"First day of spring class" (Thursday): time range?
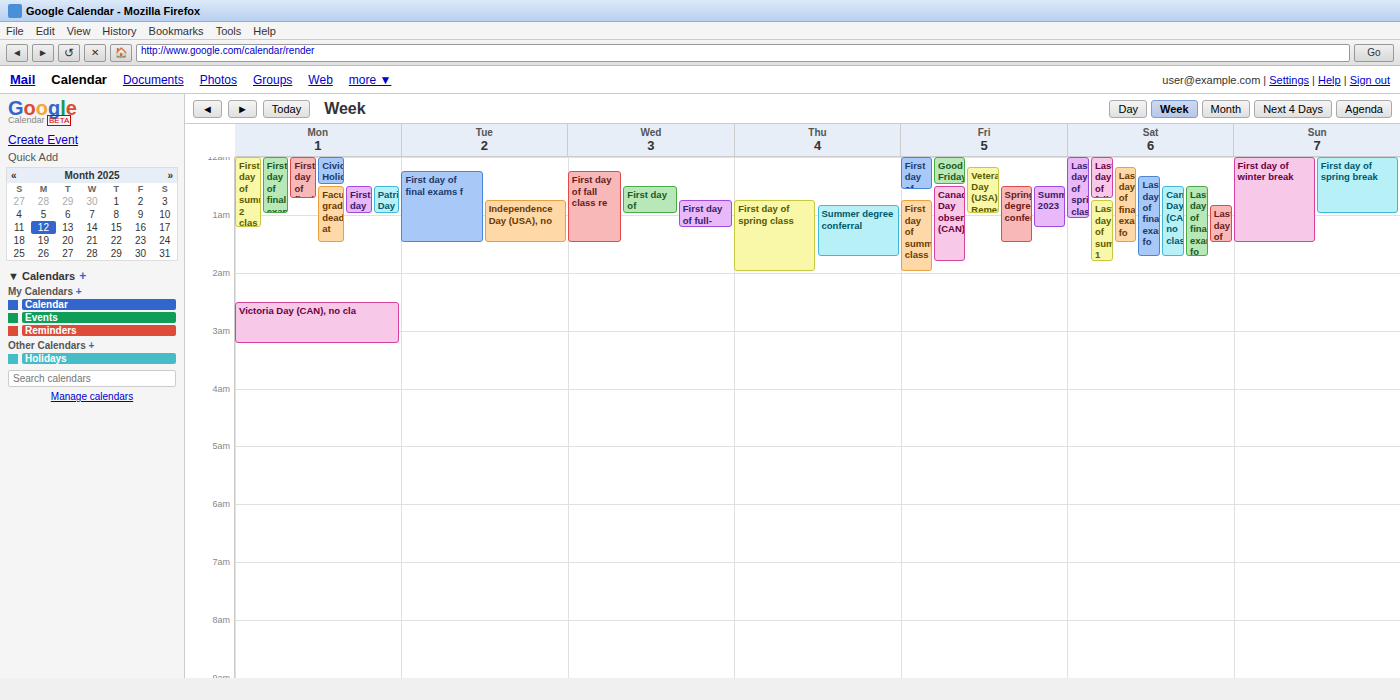
12:45 AM to 2:00 AM